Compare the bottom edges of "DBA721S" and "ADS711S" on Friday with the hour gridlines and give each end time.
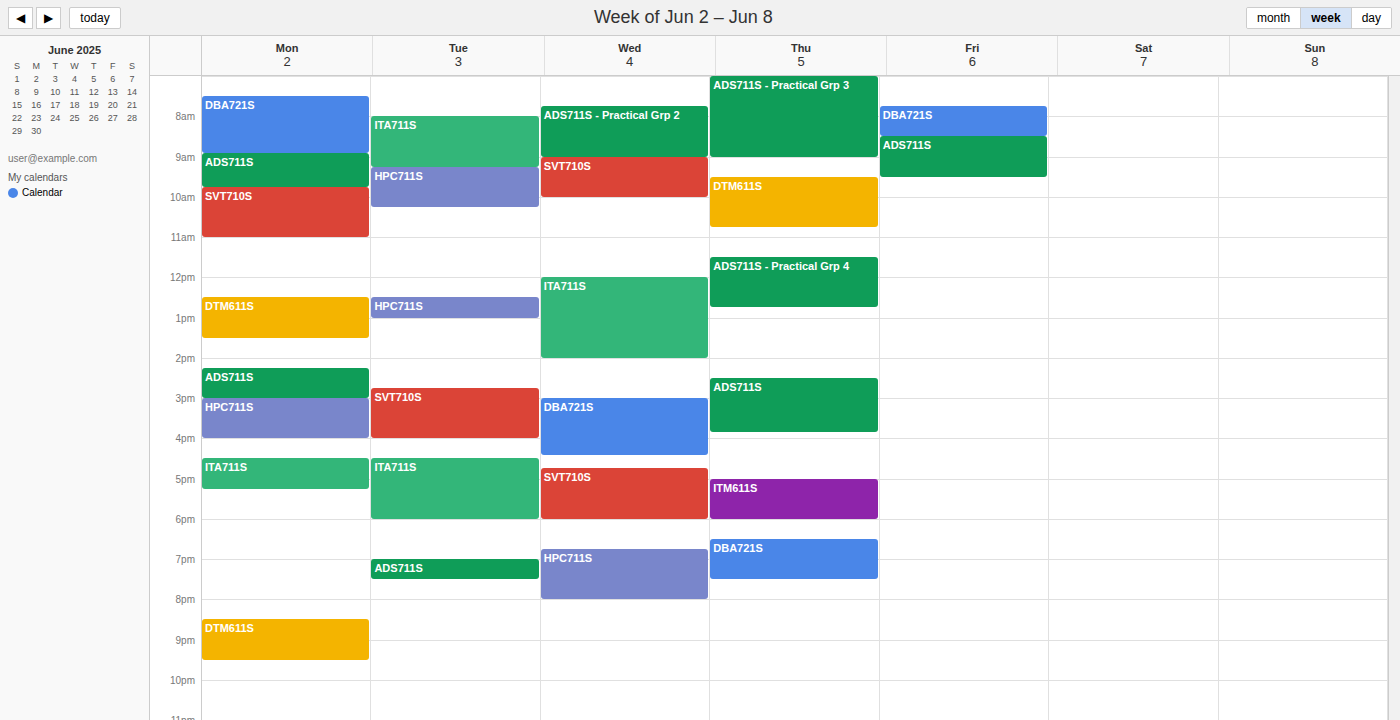
"DBA721S": 8:30 AM, halfway between the 8 AM and 9 AM lines. "ADS711S": 9:30 AM, halfway between the 9 AM and 10 AM lines.